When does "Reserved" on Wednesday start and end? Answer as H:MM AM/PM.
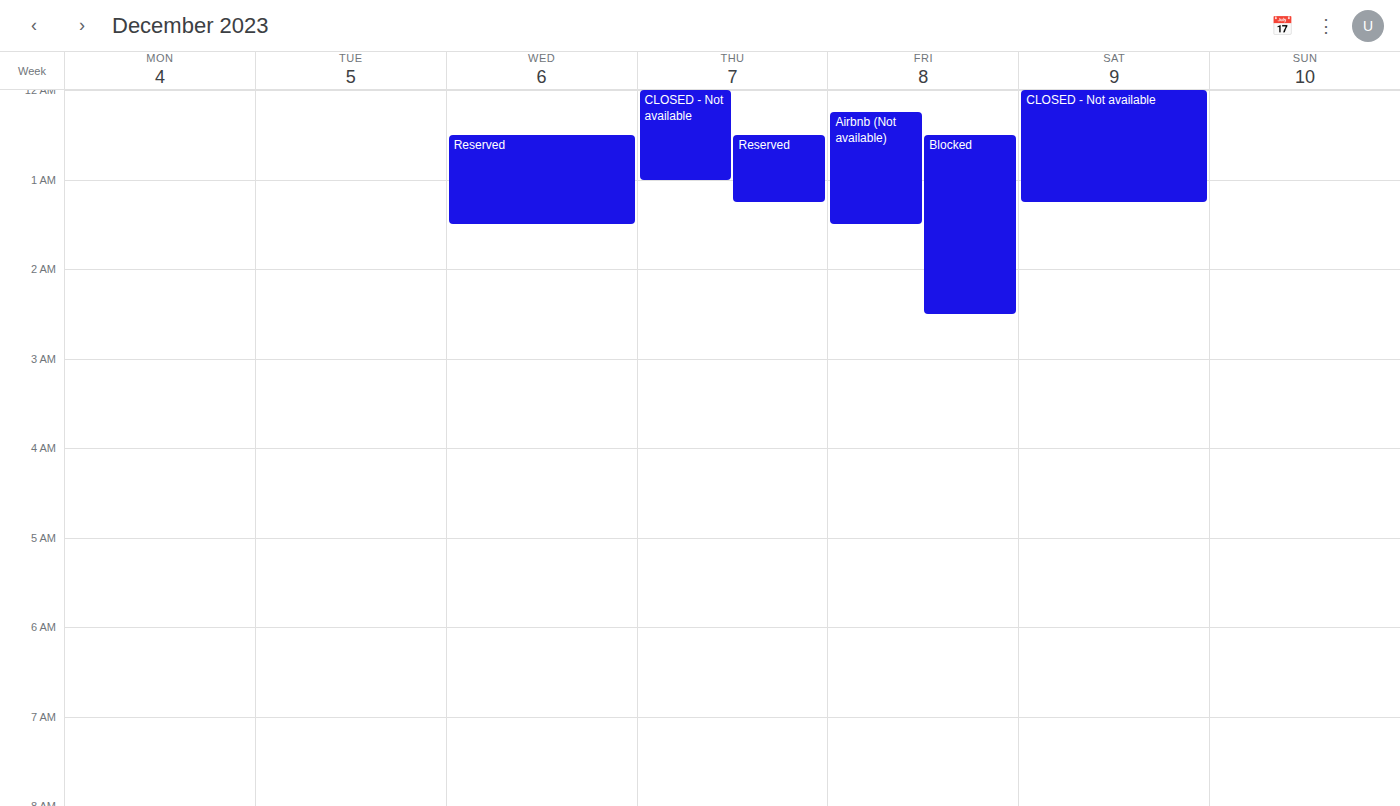
12:30 AM to 1:30 AM